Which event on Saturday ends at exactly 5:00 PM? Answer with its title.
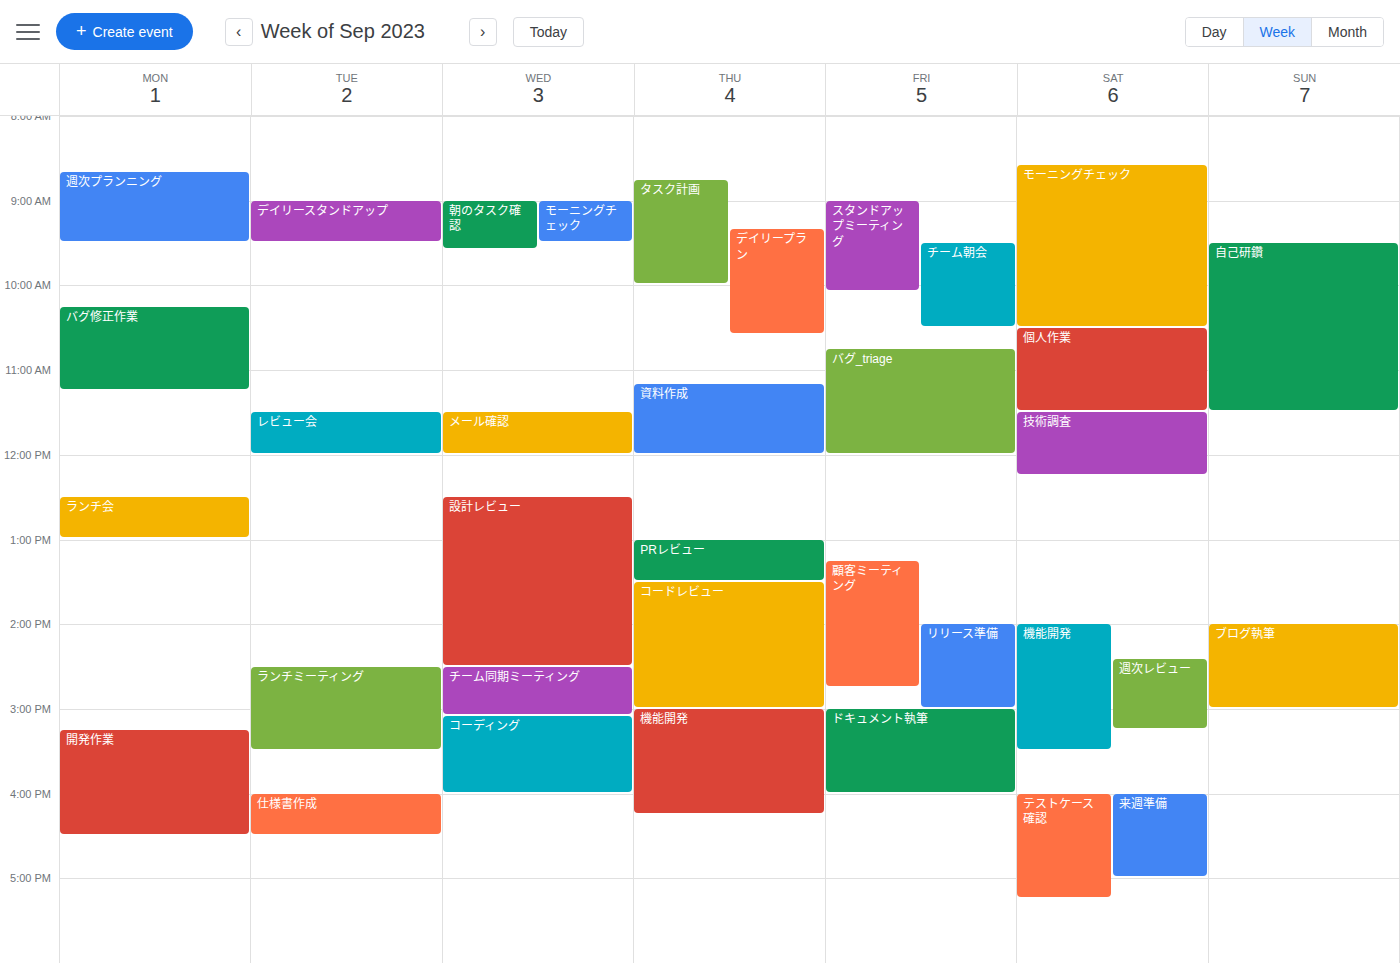
"来週準備"